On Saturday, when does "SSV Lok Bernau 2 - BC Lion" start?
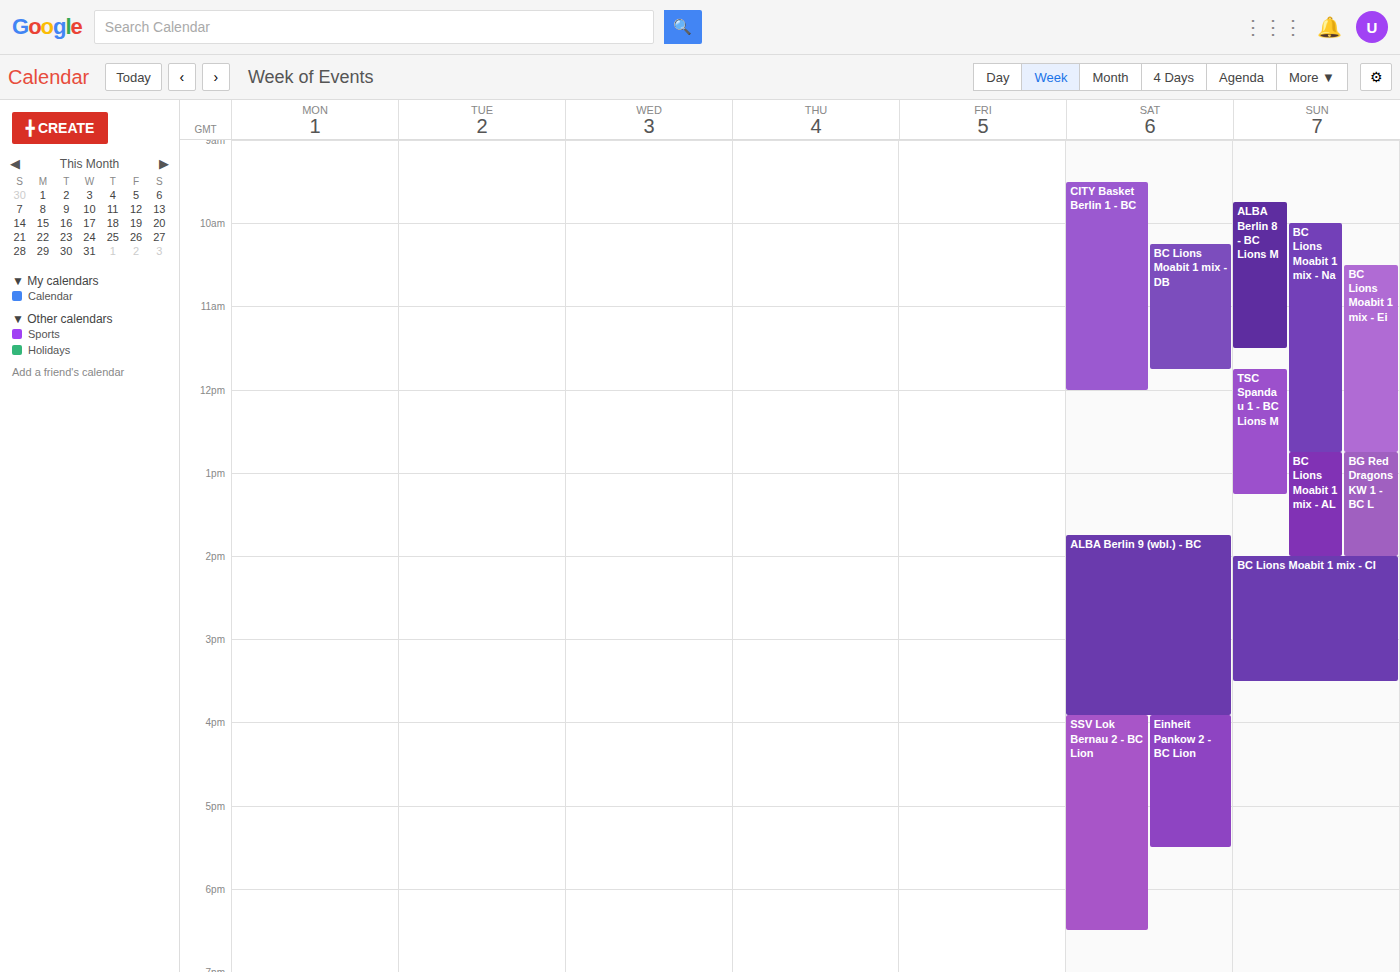
3:55 PM